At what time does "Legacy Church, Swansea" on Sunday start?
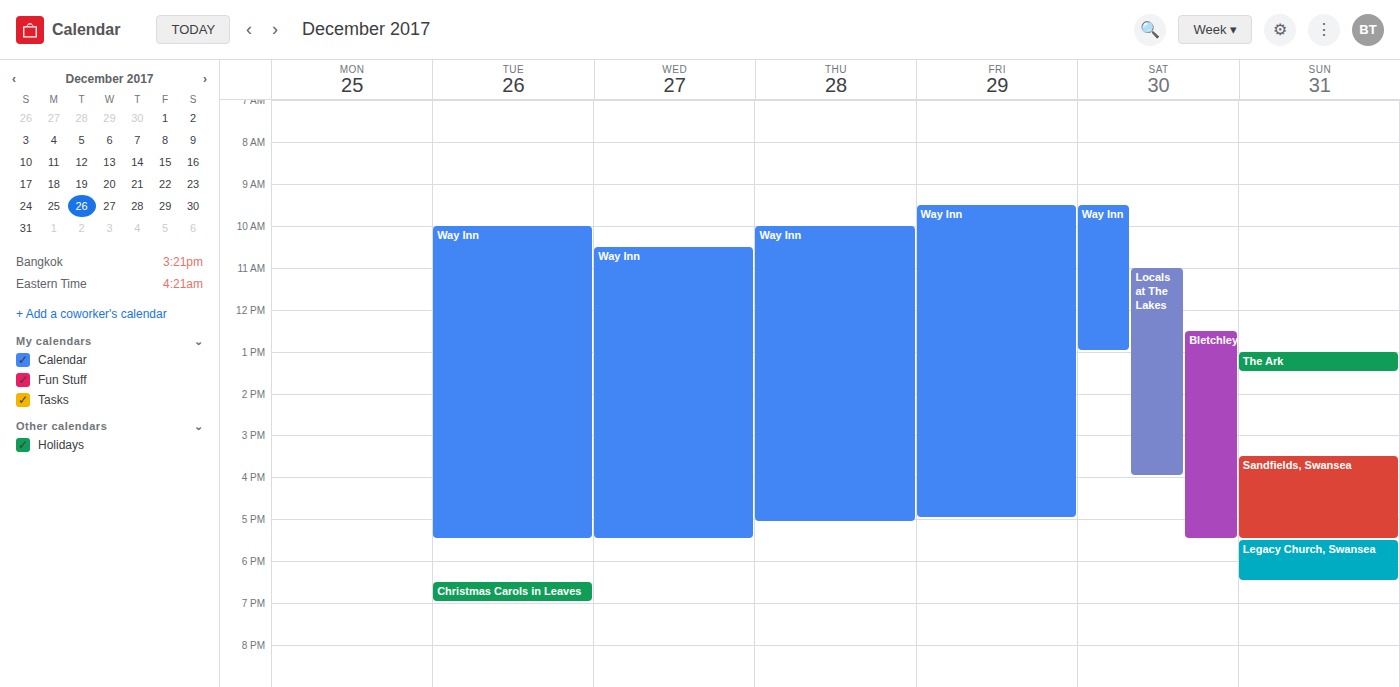
5:30 PM